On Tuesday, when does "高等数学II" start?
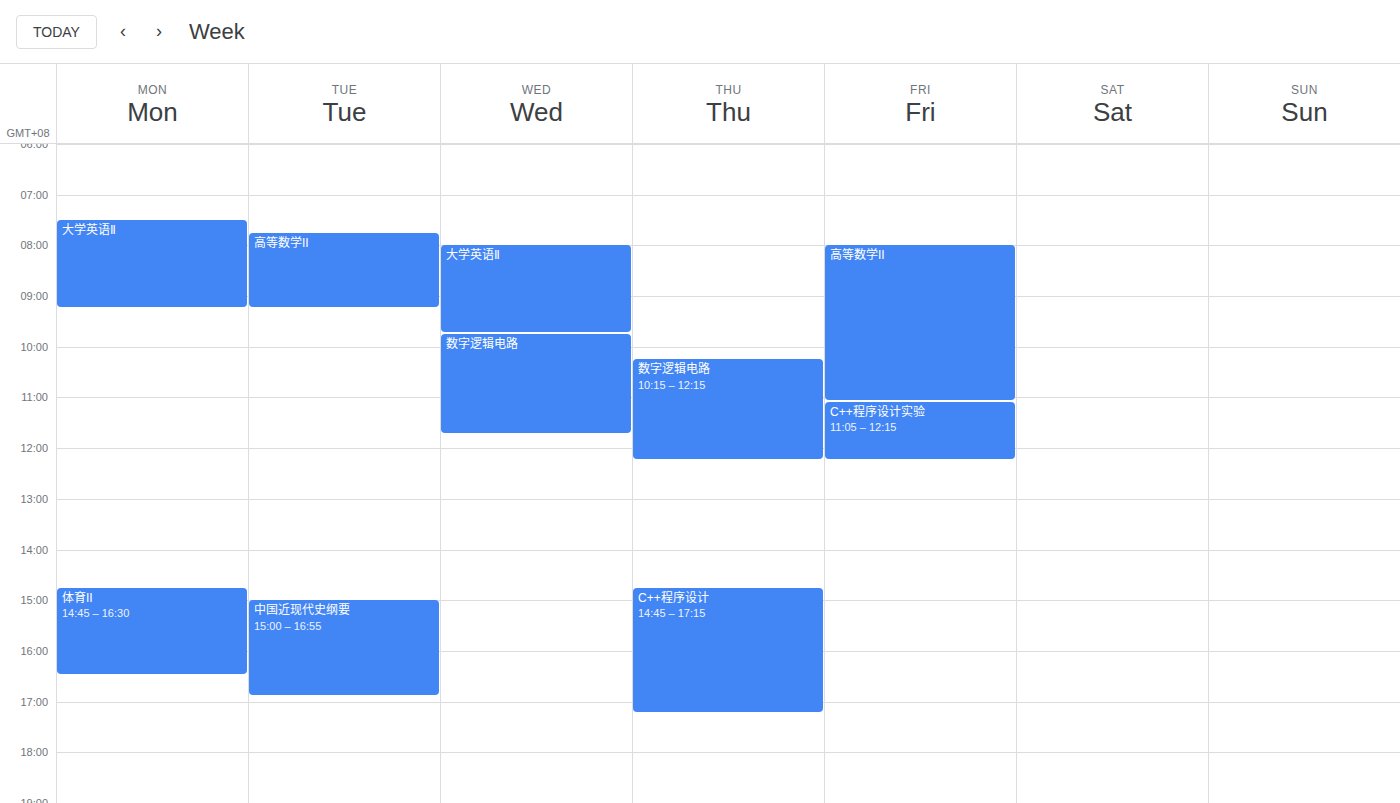
7:45 AM